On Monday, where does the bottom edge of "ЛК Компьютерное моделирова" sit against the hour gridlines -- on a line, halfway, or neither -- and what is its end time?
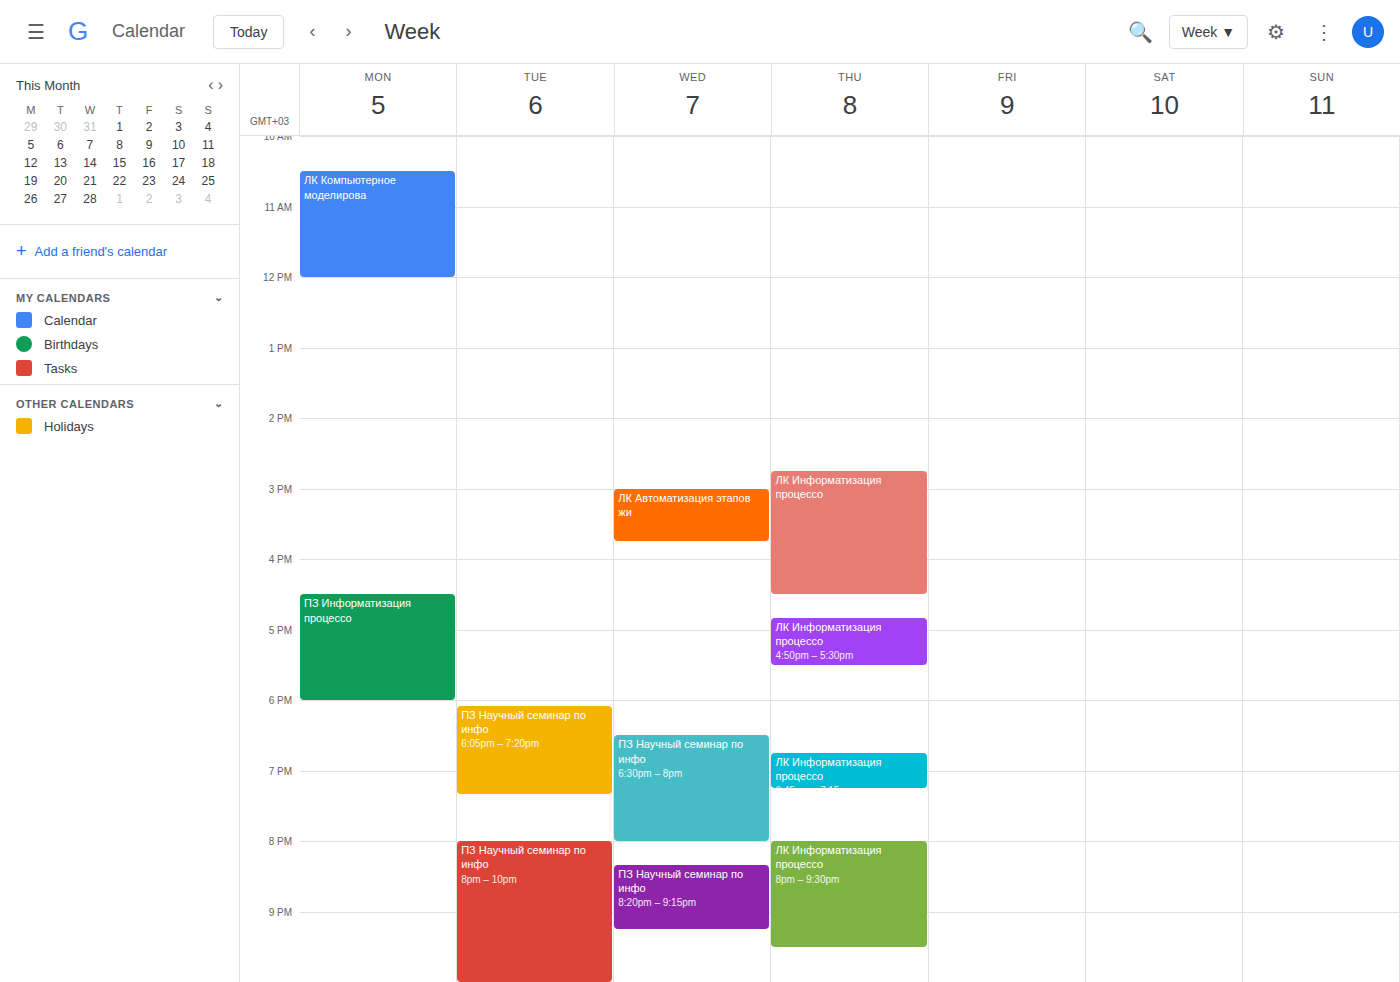
12:00 -- exactly on the 12:00 line.